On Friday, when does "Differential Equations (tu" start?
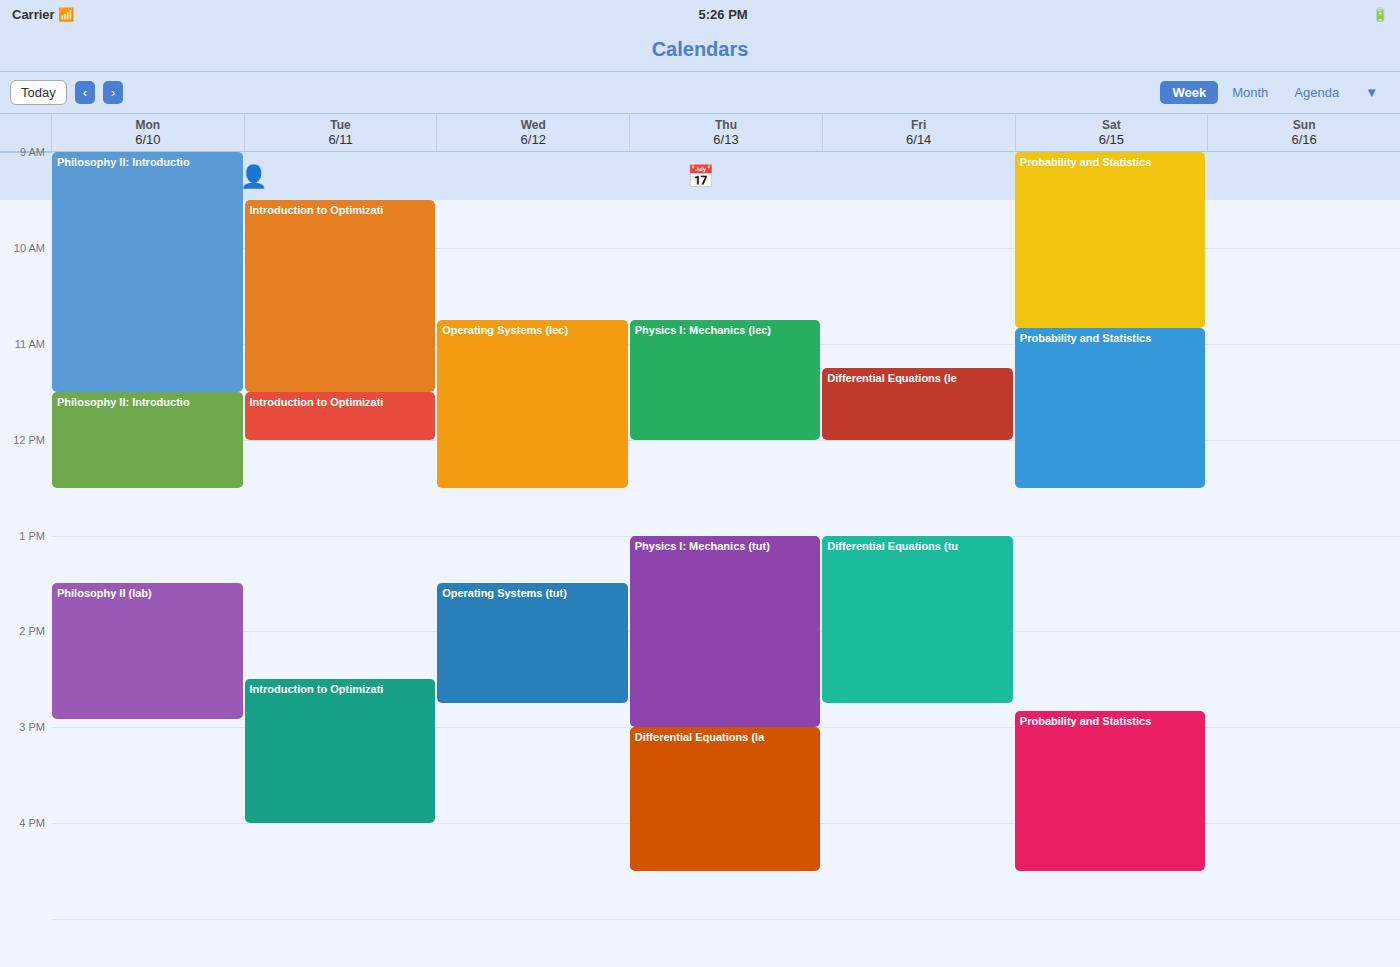
13:00